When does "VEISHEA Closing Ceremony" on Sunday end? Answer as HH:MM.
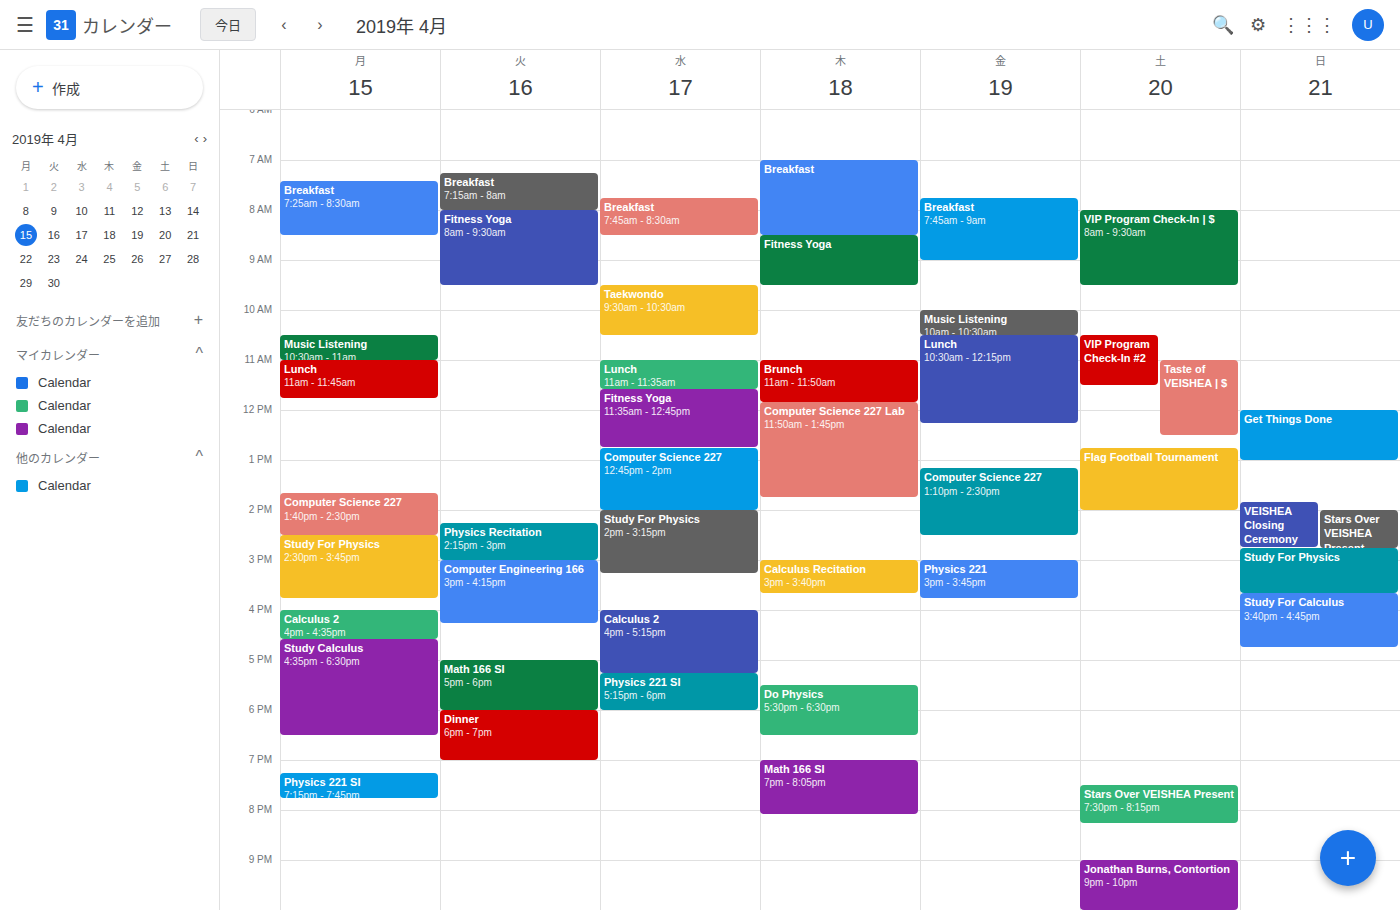
14:45